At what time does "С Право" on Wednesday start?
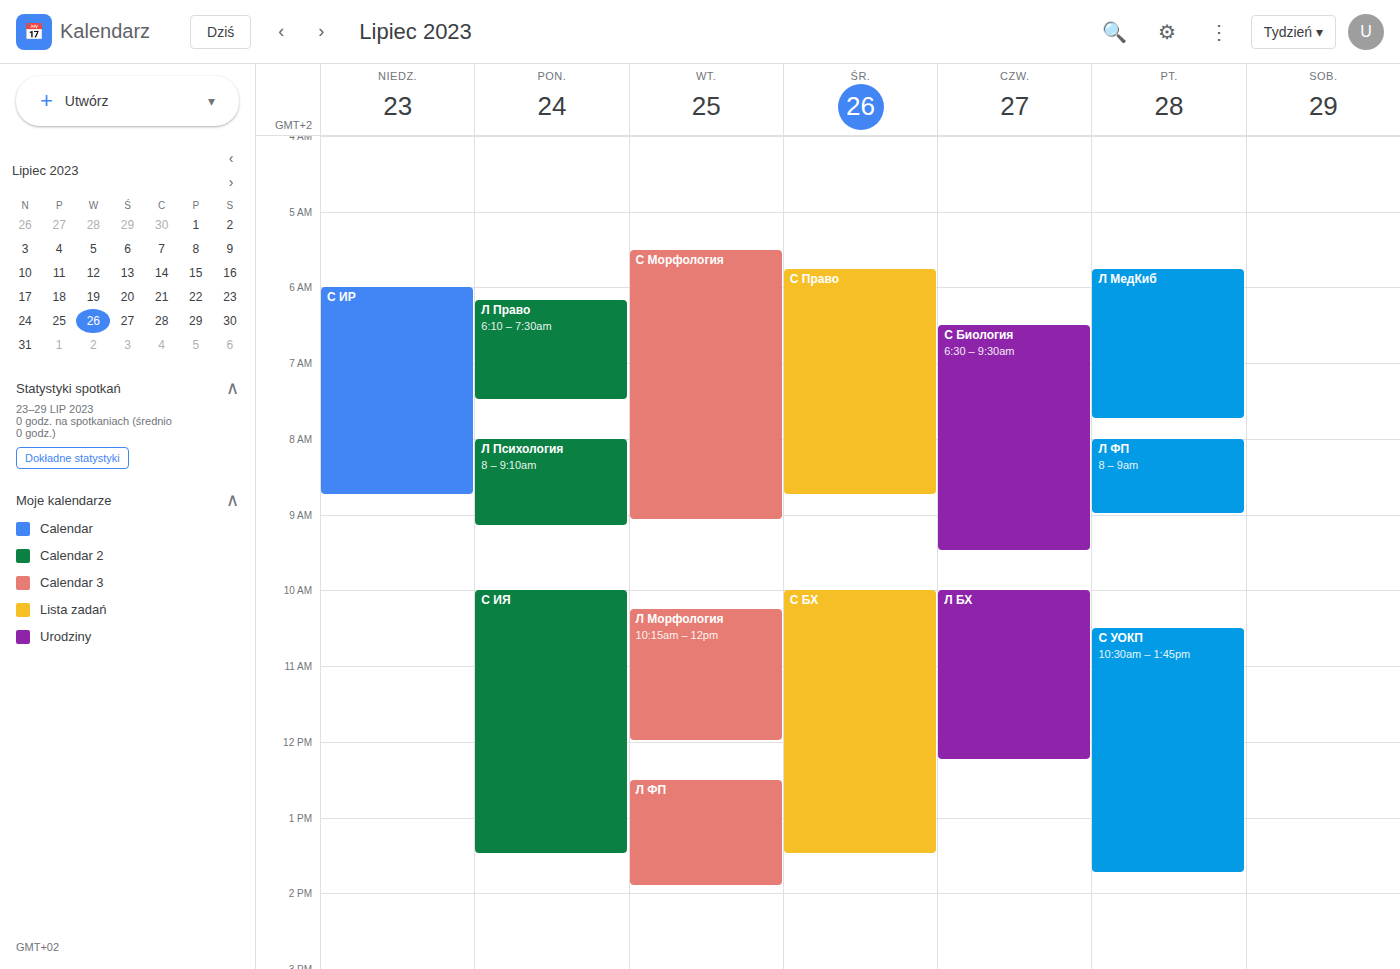
5:45 AM